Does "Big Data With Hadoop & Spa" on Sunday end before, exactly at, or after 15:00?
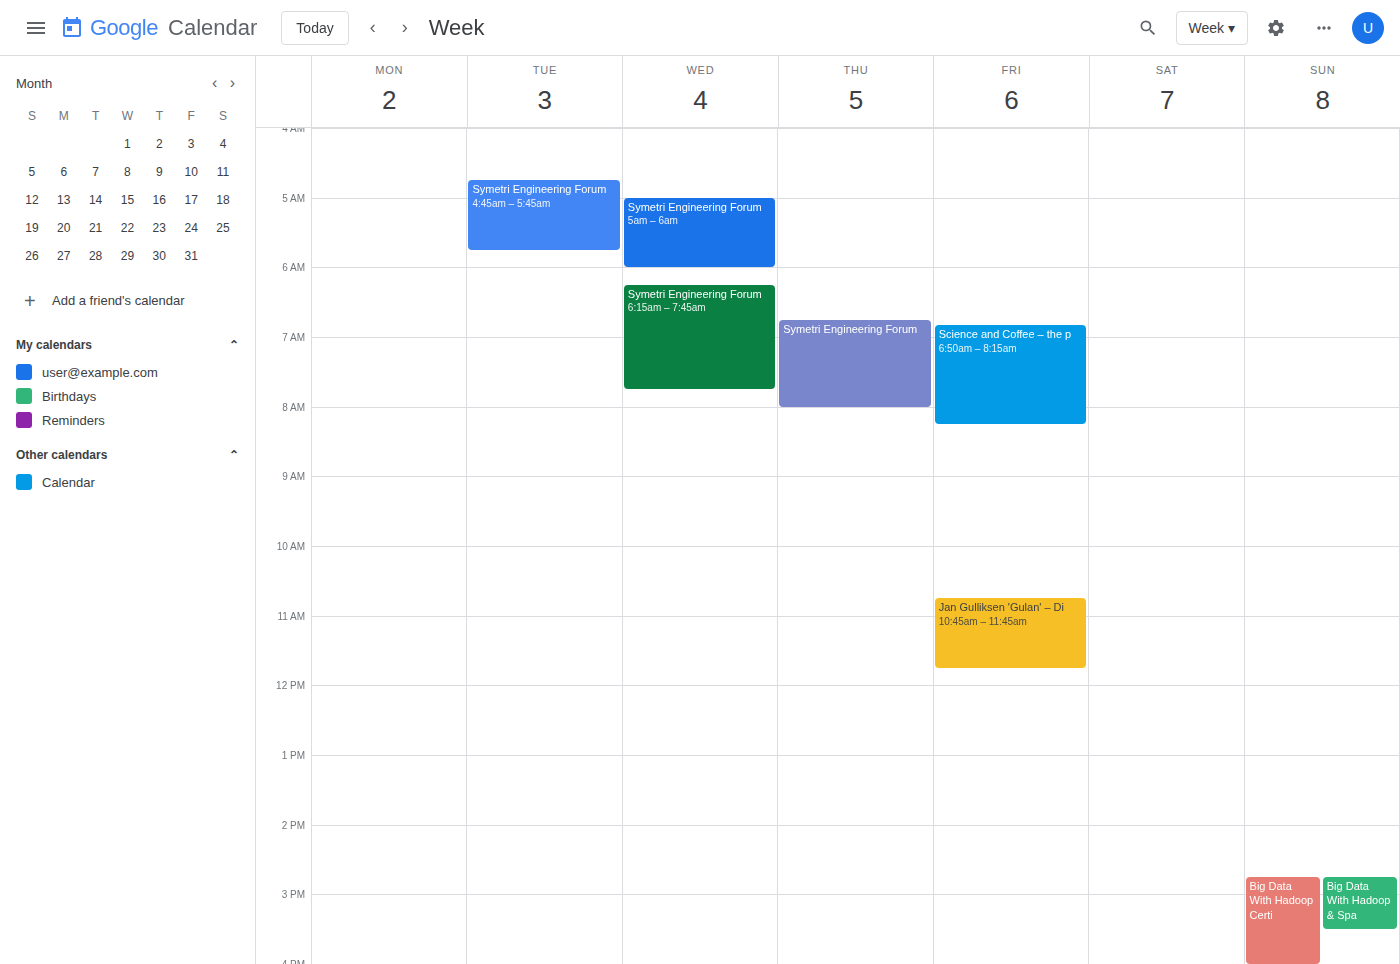
15:30 -- after 15:00, 30 minutes below the 15:00 line.